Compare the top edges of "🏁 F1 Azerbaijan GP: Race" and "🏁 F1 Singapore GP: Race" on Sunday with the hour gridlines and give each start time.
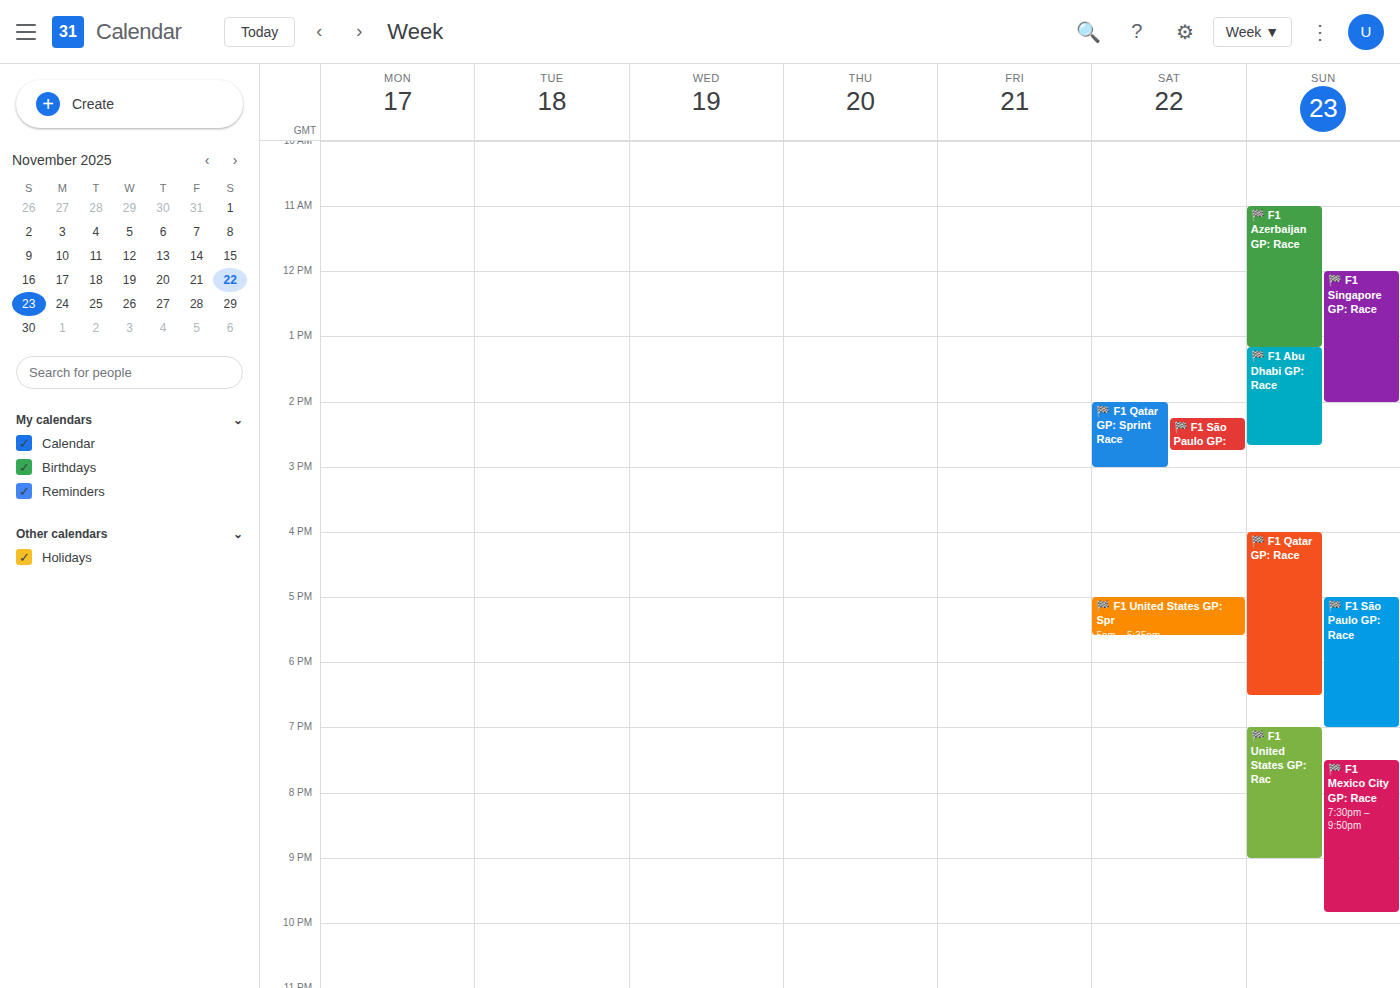
"🏁 F1 Azerbaijan GP: Race": 11:00 AM, exactly on the 11 AM line. "🏁 F1 Singapore GP: Race": 12:00 PM, exactly on the 12 PM line.